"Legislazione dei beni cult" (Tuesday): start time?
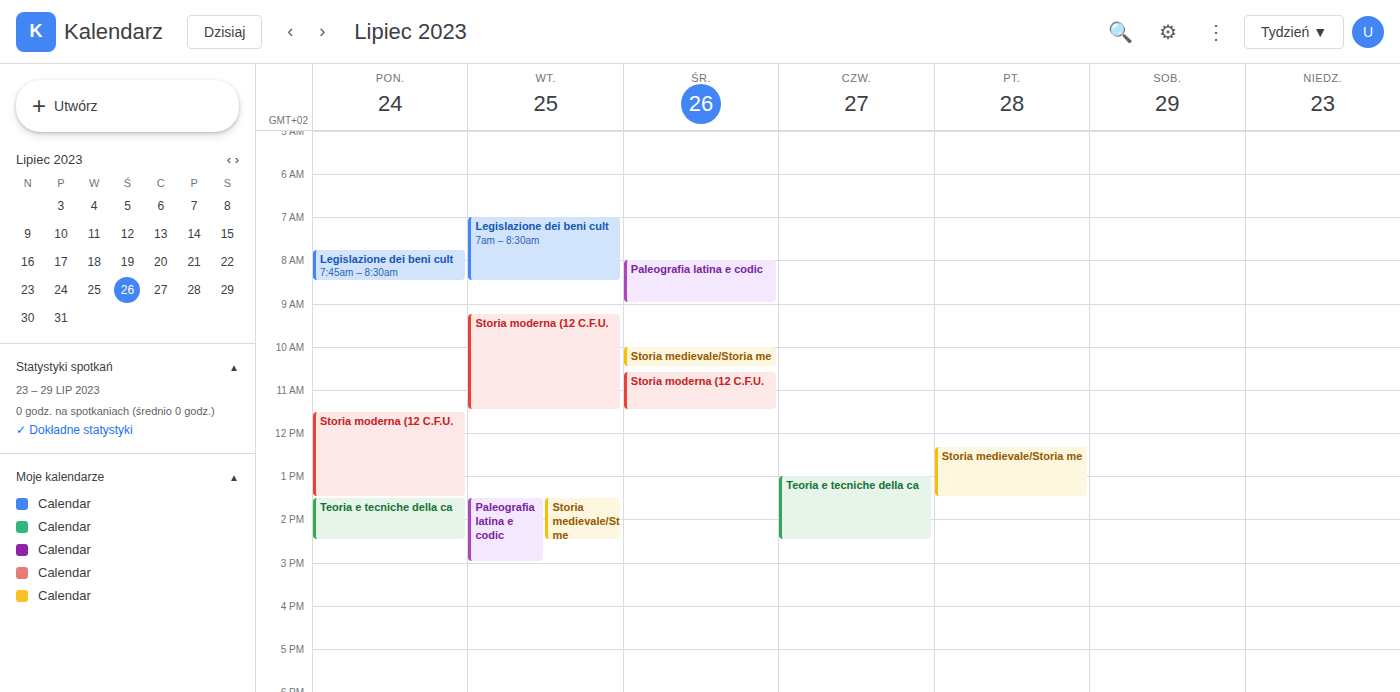
7:00 AM